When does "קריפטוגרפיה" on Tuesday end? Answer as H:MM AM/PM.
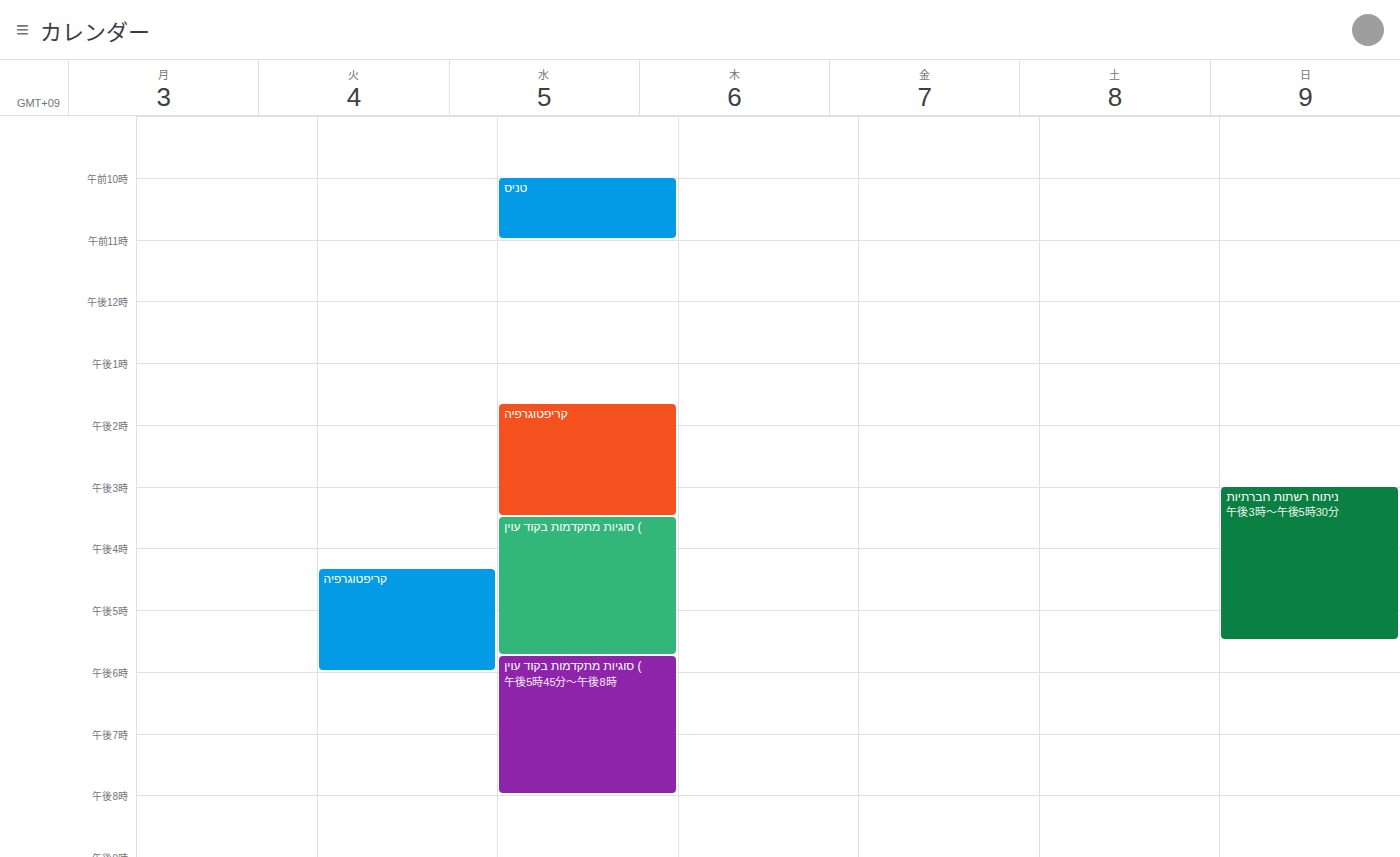
6:00 PM